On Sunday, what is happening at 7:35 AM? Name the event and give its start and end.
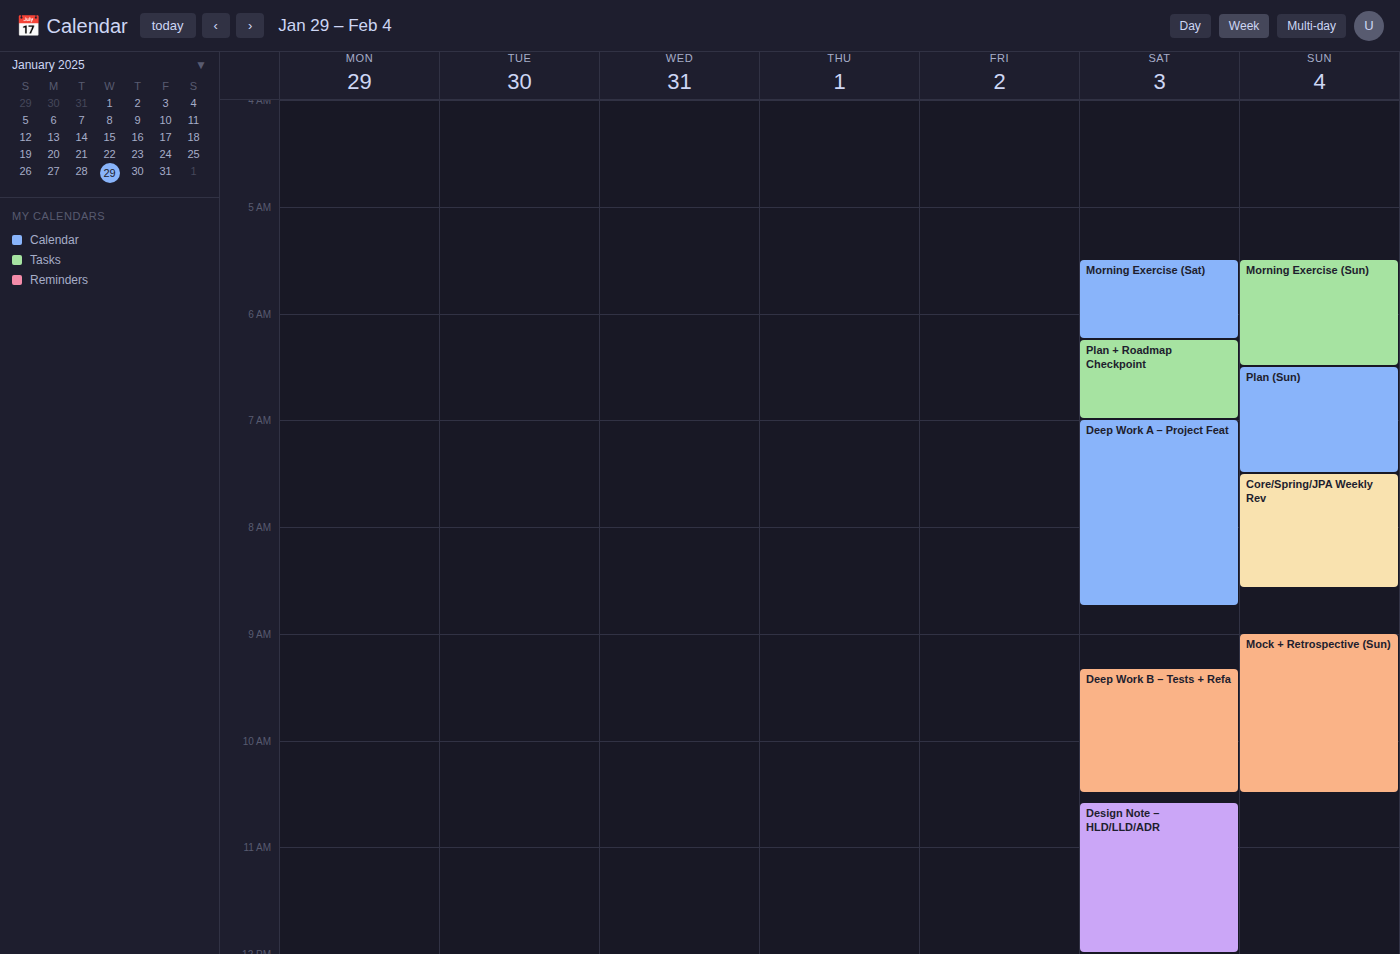
"Core/Spring/JPA Weekly Rev", 7:30 AM to 8:35 AM